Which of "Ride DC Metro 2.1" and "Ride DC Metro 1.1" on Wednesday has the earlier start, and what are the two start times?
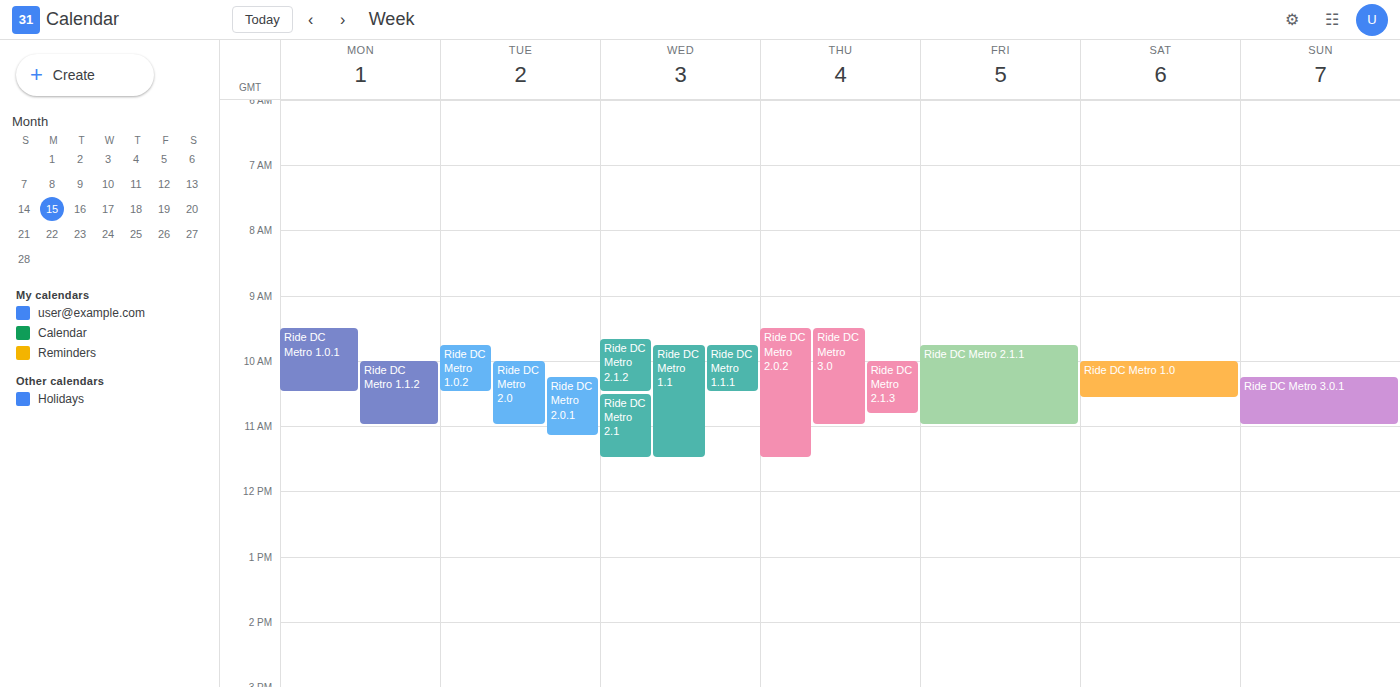
"Ride DC Metro 1.1" 9:45 AM; "Ride DC Metro 2.1" 10:30 AM.